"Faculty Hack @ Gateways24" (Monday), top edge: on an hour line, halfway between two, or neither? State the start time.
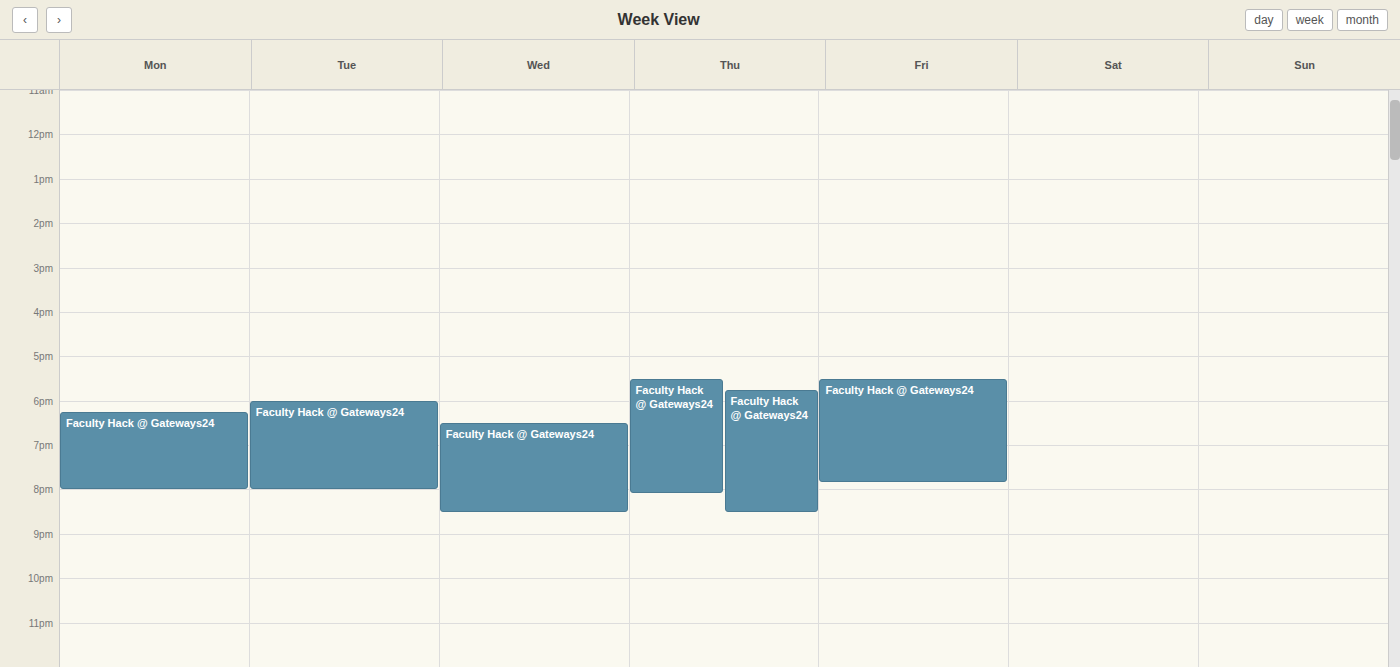
6:15 PM -- neither: a quarter of the way from the 6 PM line to the 7 PM line.